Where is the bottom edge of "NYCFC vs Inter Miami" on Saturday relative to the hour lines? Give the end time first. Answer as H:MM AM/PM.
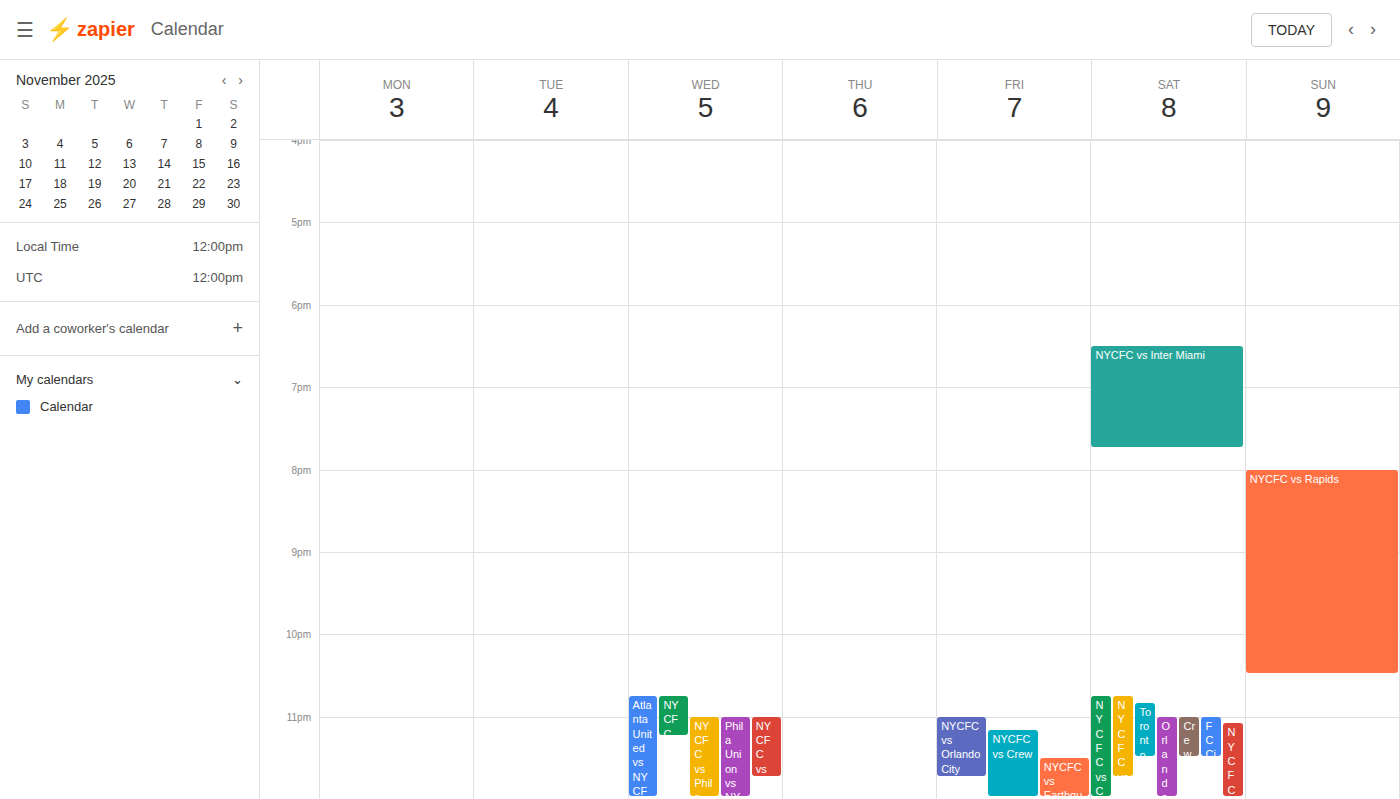
7:45 PM -- neither: three quarters of the way from the 7 PM line to the 8 PM line.